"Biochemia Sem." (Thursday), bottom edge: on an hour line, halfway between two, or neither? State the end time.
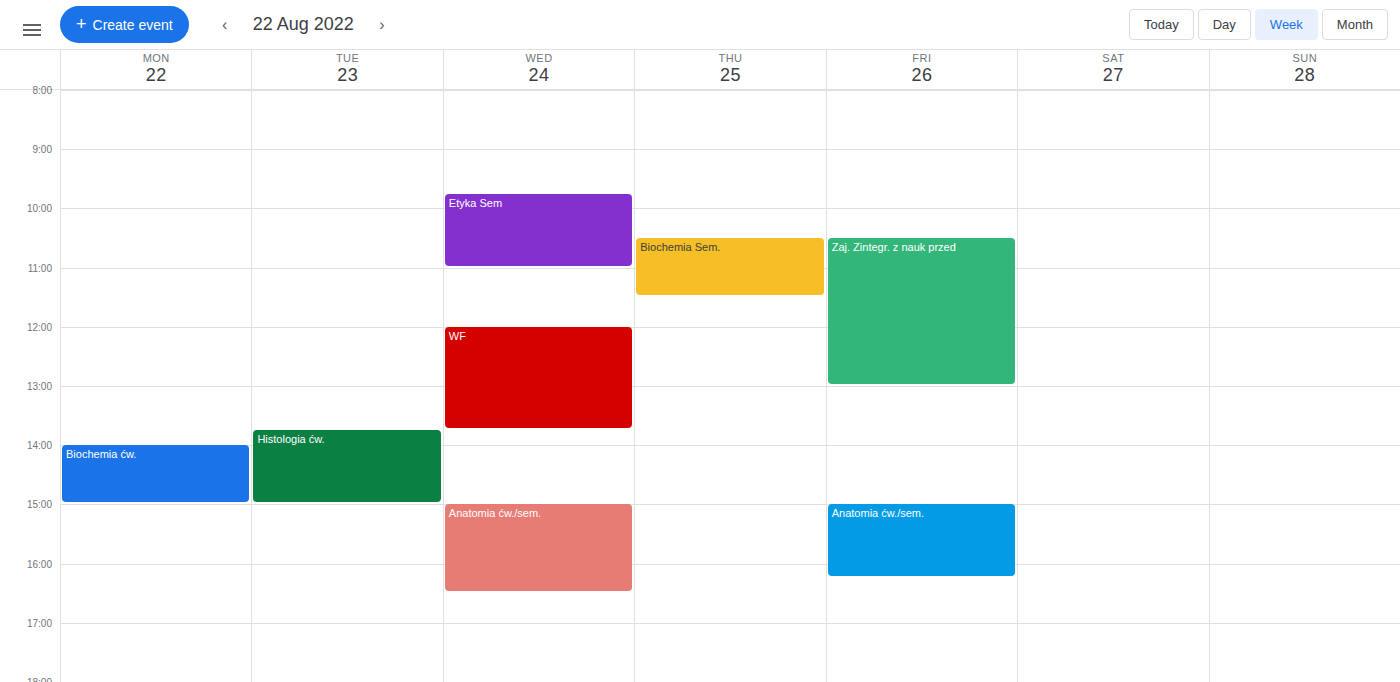
11:30 -- halfway between the 11:00 and 12:00 lines.